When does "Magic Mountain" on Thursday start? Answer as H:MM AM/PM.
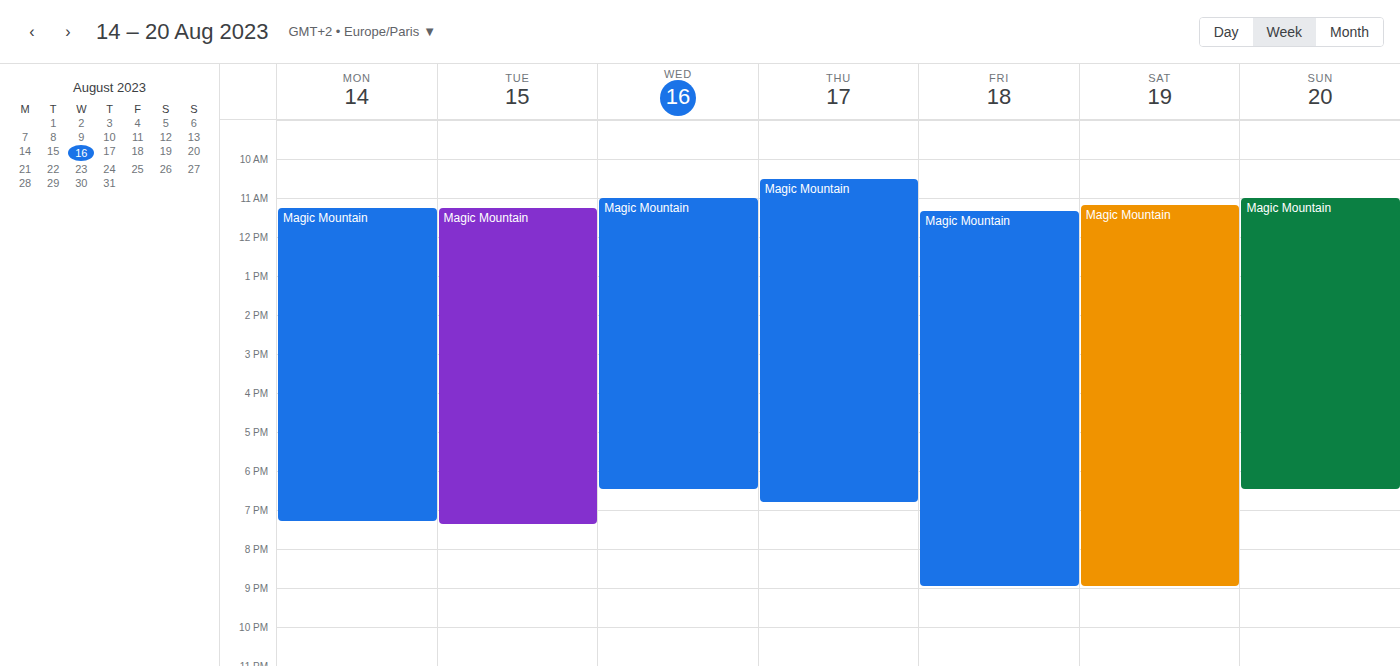
10:30 AM